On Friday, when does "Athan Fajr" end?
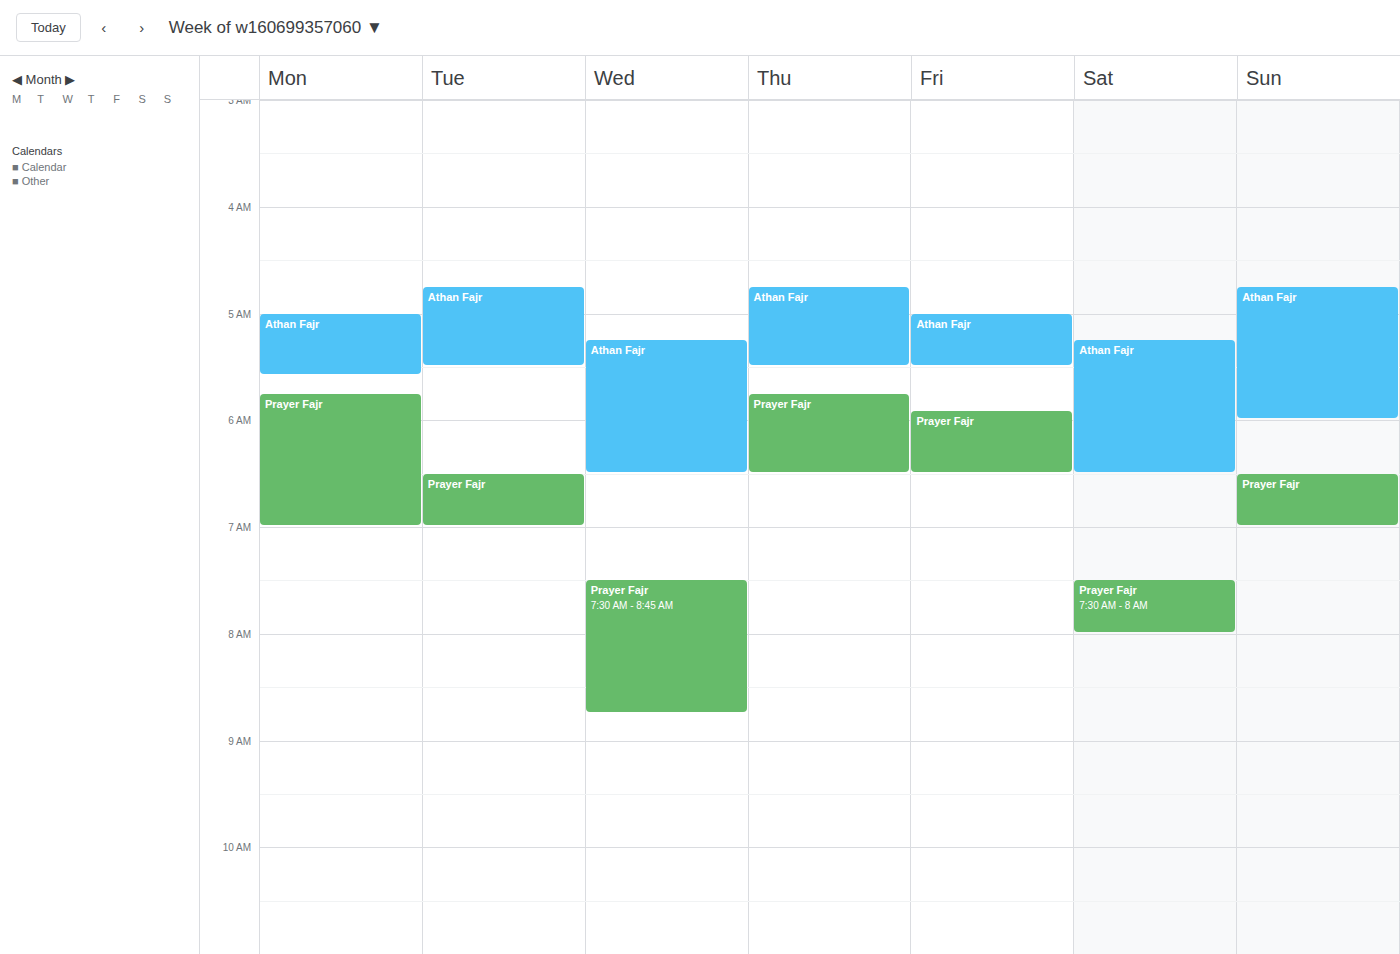
5:30 AM